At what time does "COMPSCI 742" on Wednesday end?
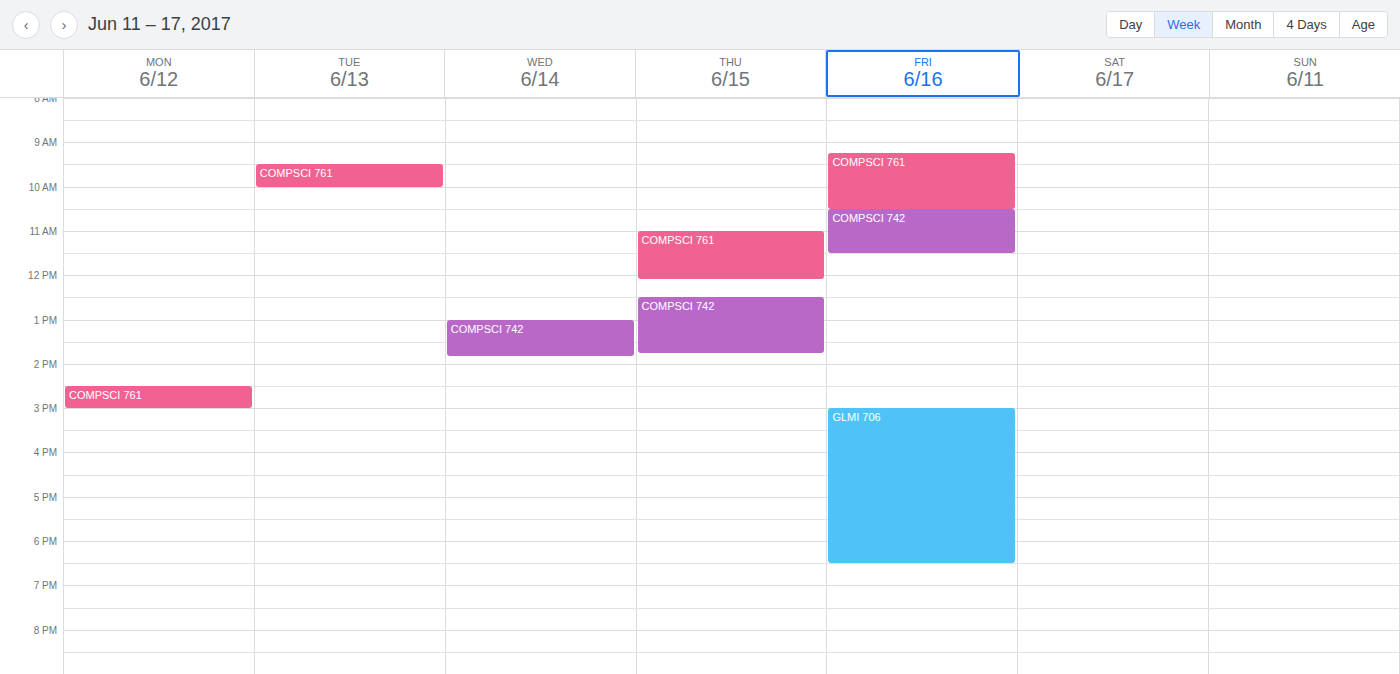
13:50